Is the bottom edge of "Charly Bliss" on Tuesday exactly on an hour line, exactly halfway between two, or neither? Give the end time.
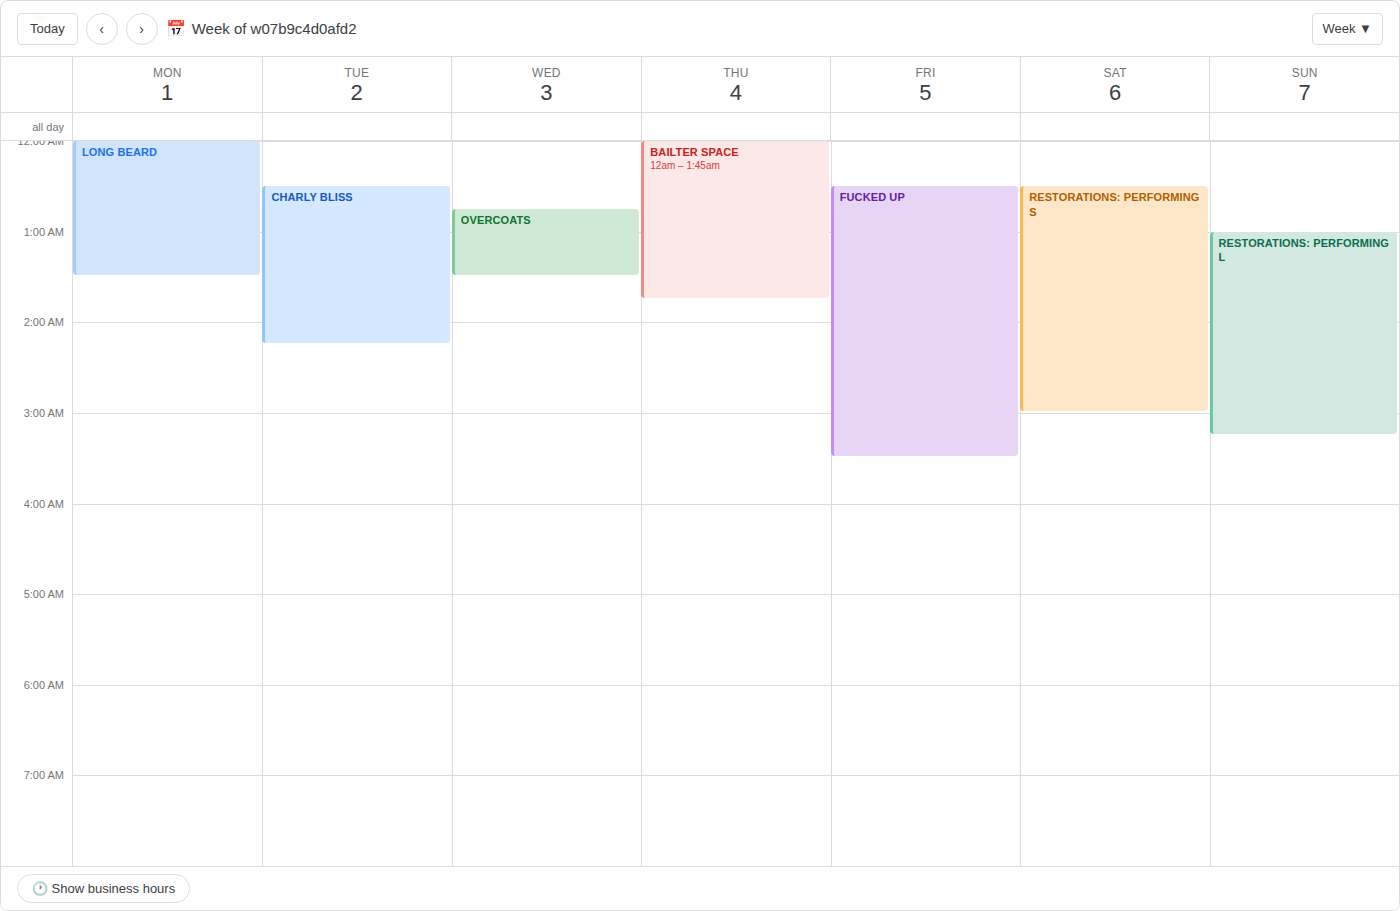
2:15 AM -- neither: a quarter of the way from the 2 AM line to the 3 AM line.